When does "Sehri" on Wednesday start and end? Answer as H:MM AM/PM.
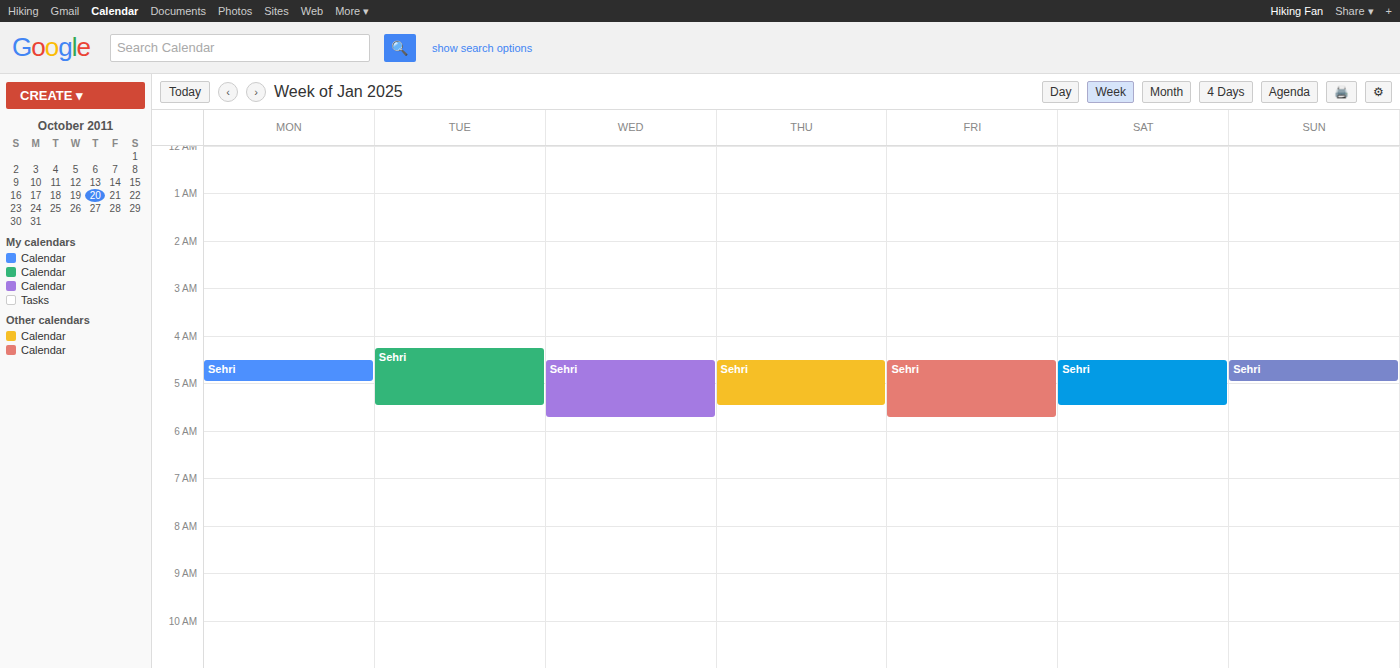
4:30 AM to 5:45 AM